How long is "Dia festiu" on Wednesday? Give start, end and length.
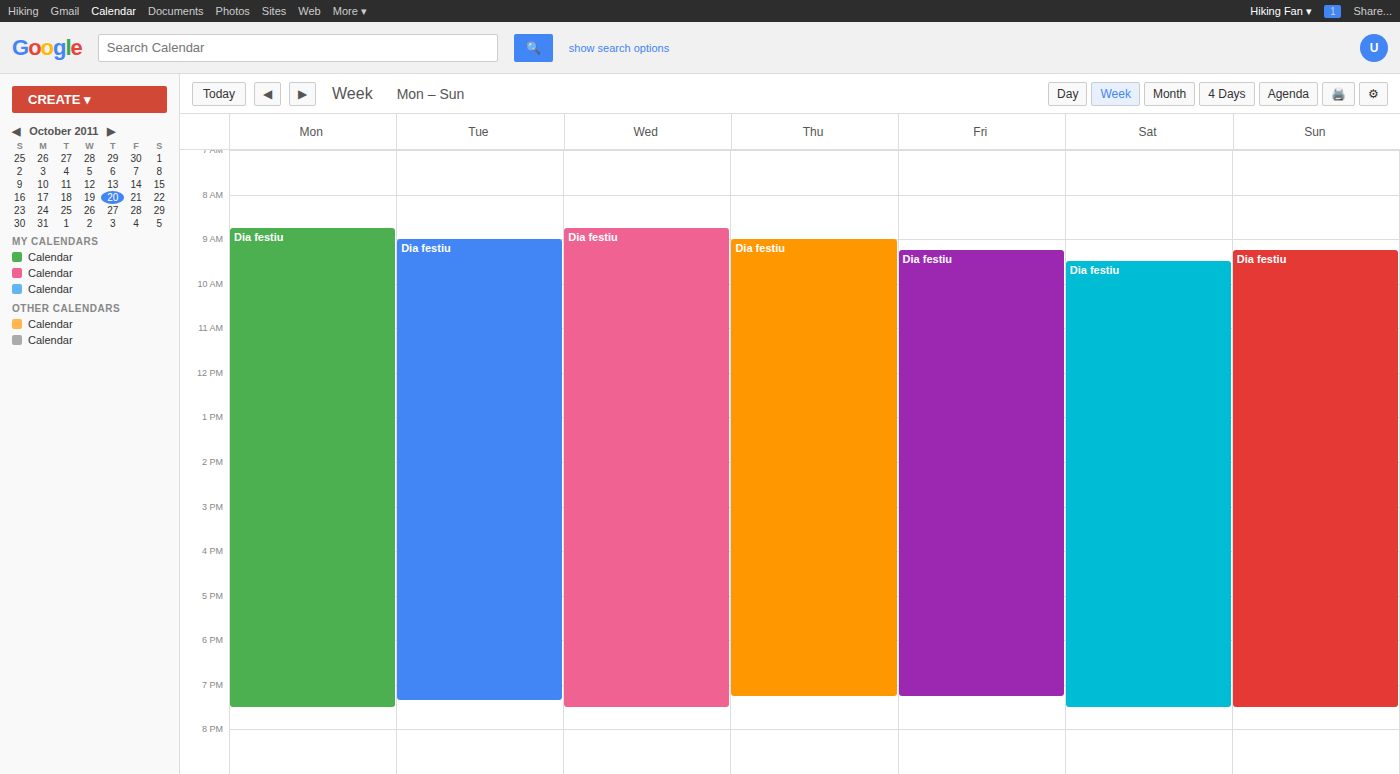
08:45 to 19:30, 10 hours 45 minutes